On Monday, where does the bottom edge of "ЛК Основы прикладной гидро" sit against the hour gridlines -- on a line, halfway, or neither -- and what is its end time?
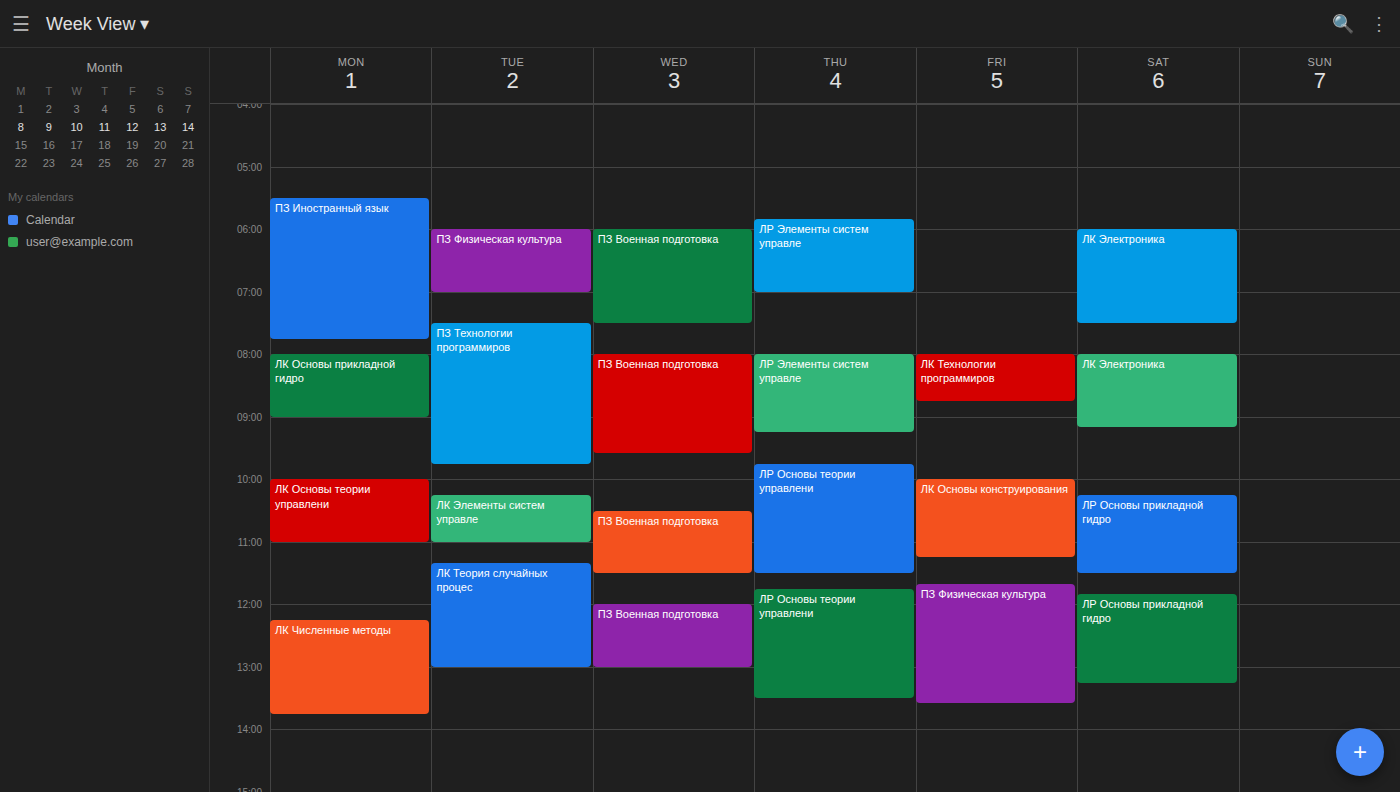
9:00 AM -- exactly on the 9 AM line.